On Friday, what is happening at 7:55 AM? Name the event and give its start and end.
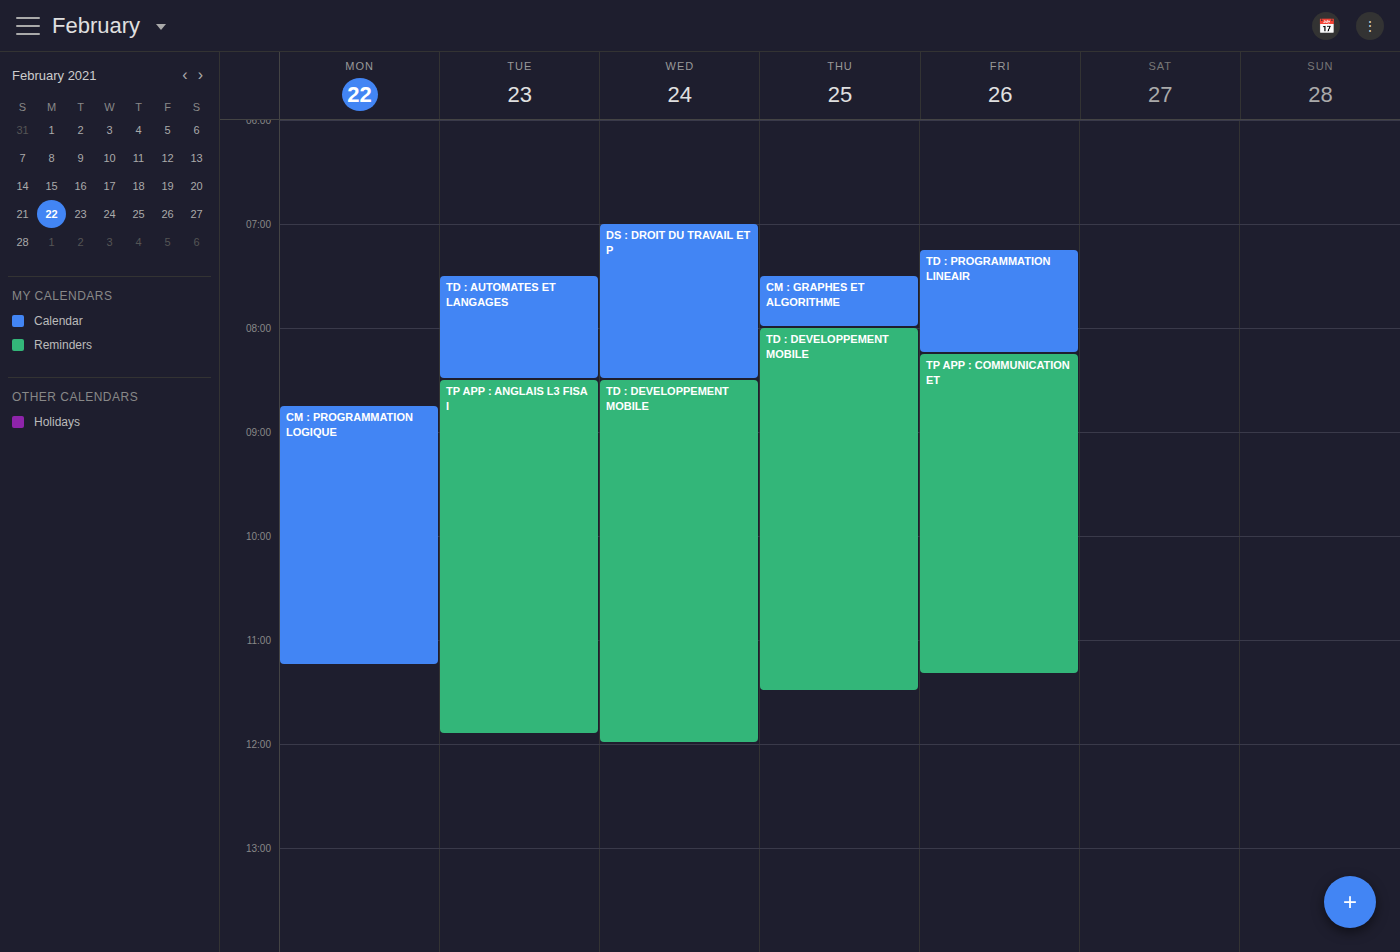
"TD : PROGRAMMATION LINEAIR", 7:15 AM to 8:15 AM